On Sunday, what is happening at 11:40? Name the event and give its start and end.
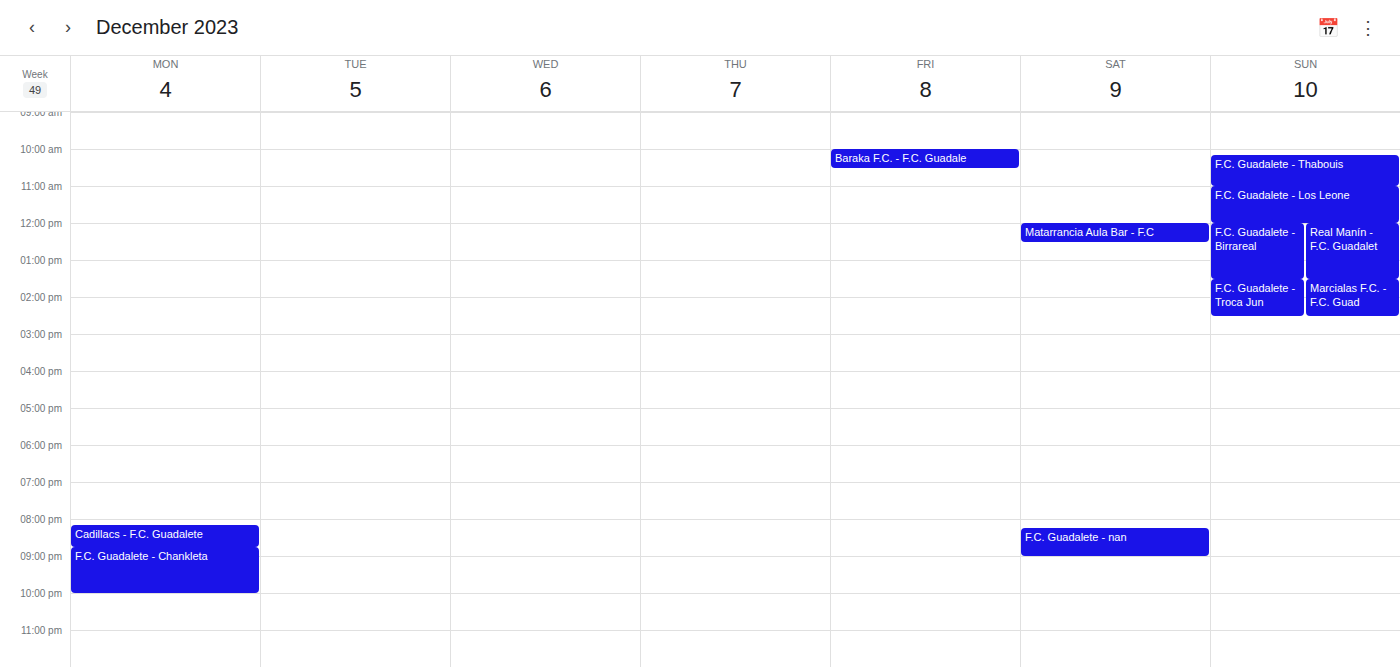
"F.C. Guadalete - Los Leone", 11:00 to 12:00